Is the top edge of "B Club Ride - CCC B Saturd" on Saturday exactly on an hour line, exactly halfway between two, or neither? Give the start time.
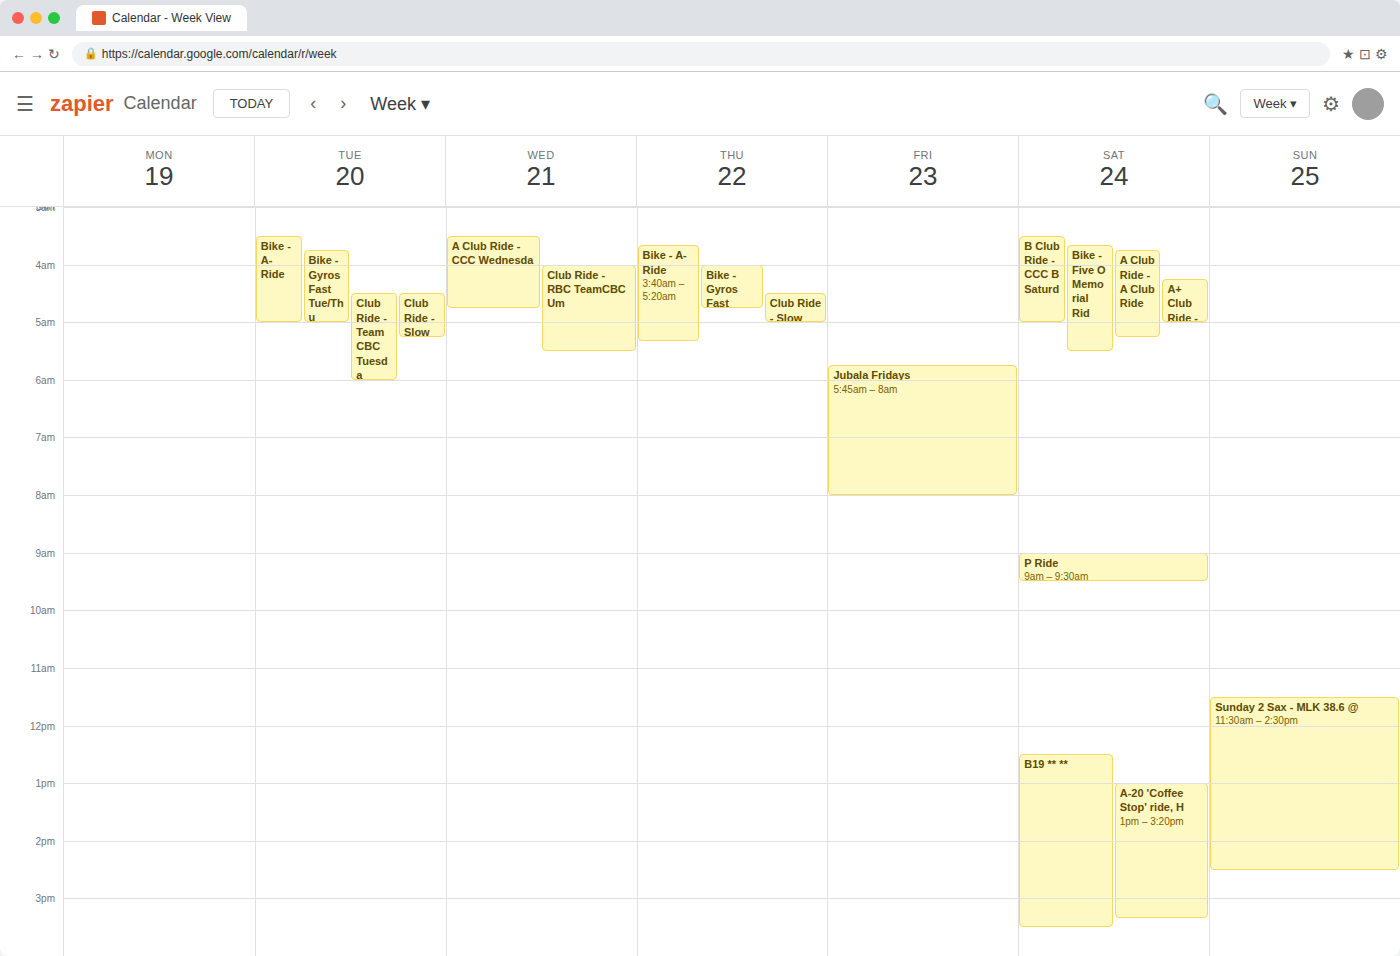
03:30 -- halfway between the 03:00 and 04:00 lines.